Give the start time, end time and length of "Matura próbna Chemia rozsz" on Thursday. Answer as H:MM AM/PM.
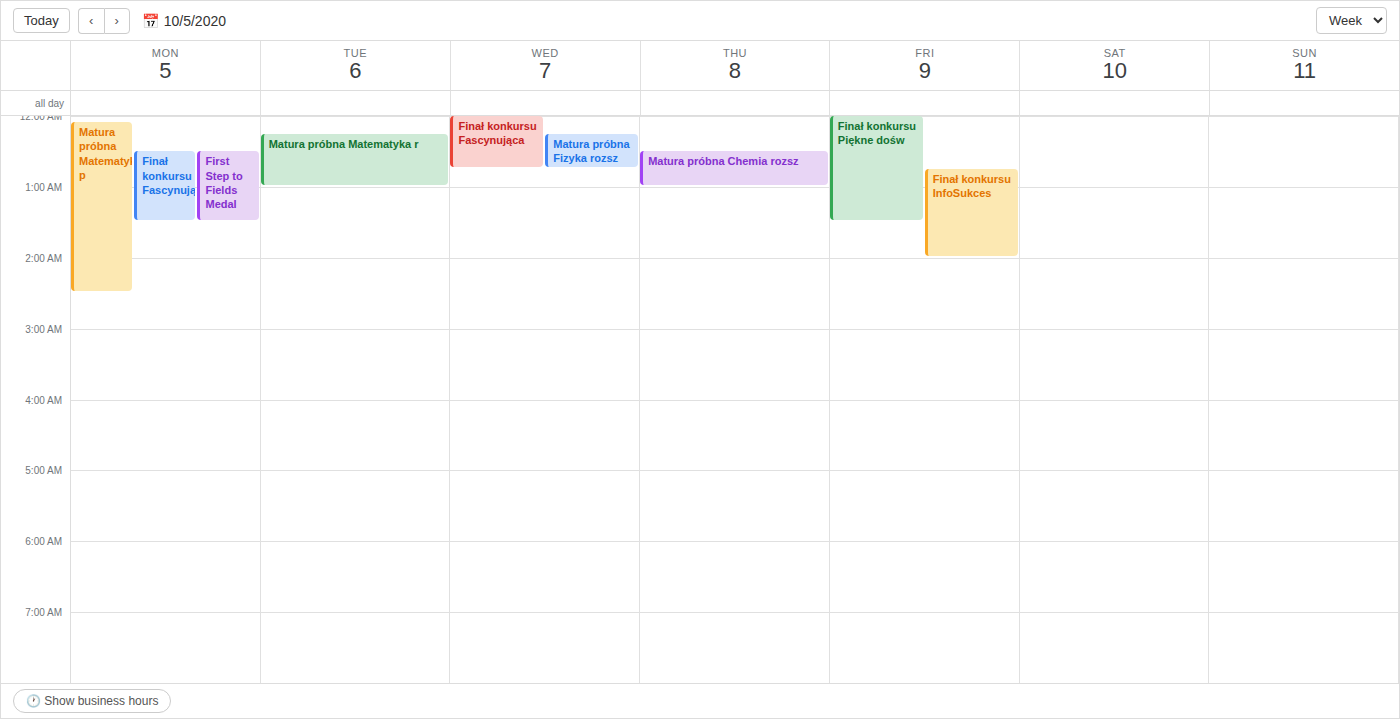
12:30 AM to 1:00 AM, 30 minutes